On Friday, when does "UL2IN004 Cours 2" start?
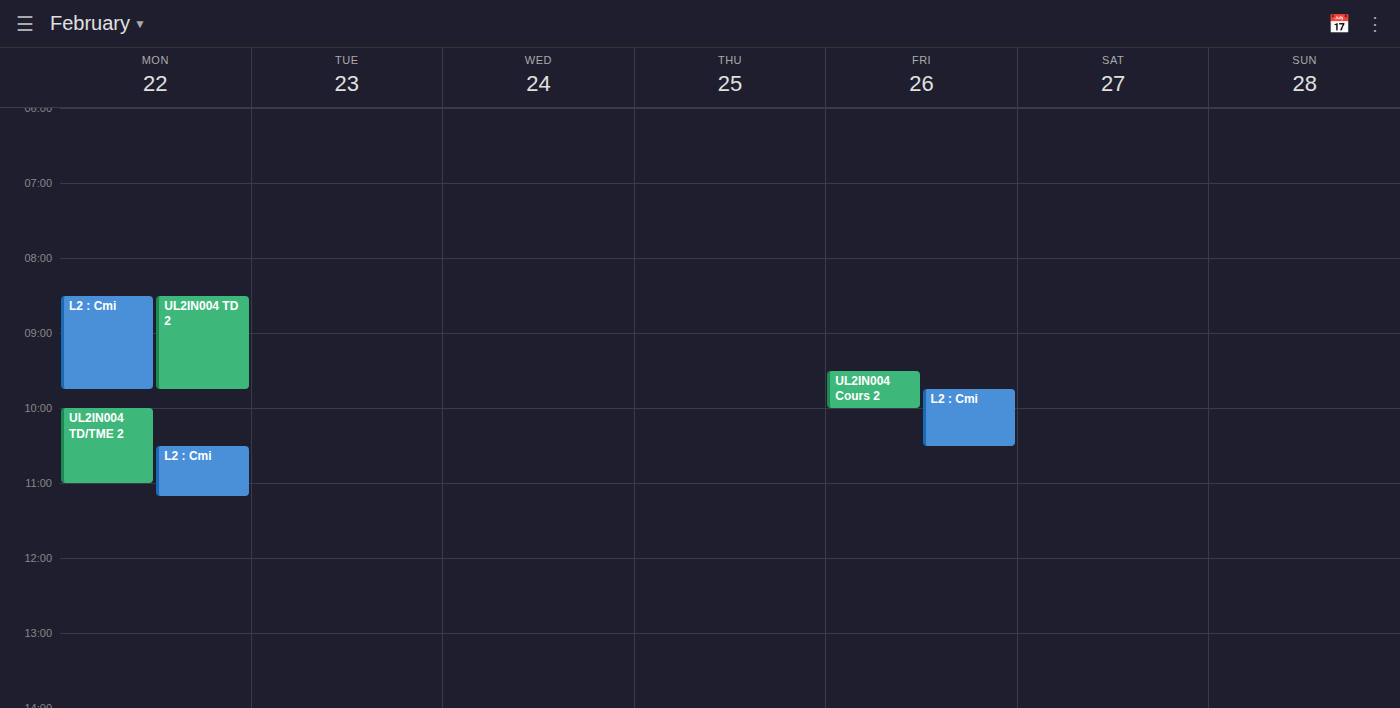
9:30 AM